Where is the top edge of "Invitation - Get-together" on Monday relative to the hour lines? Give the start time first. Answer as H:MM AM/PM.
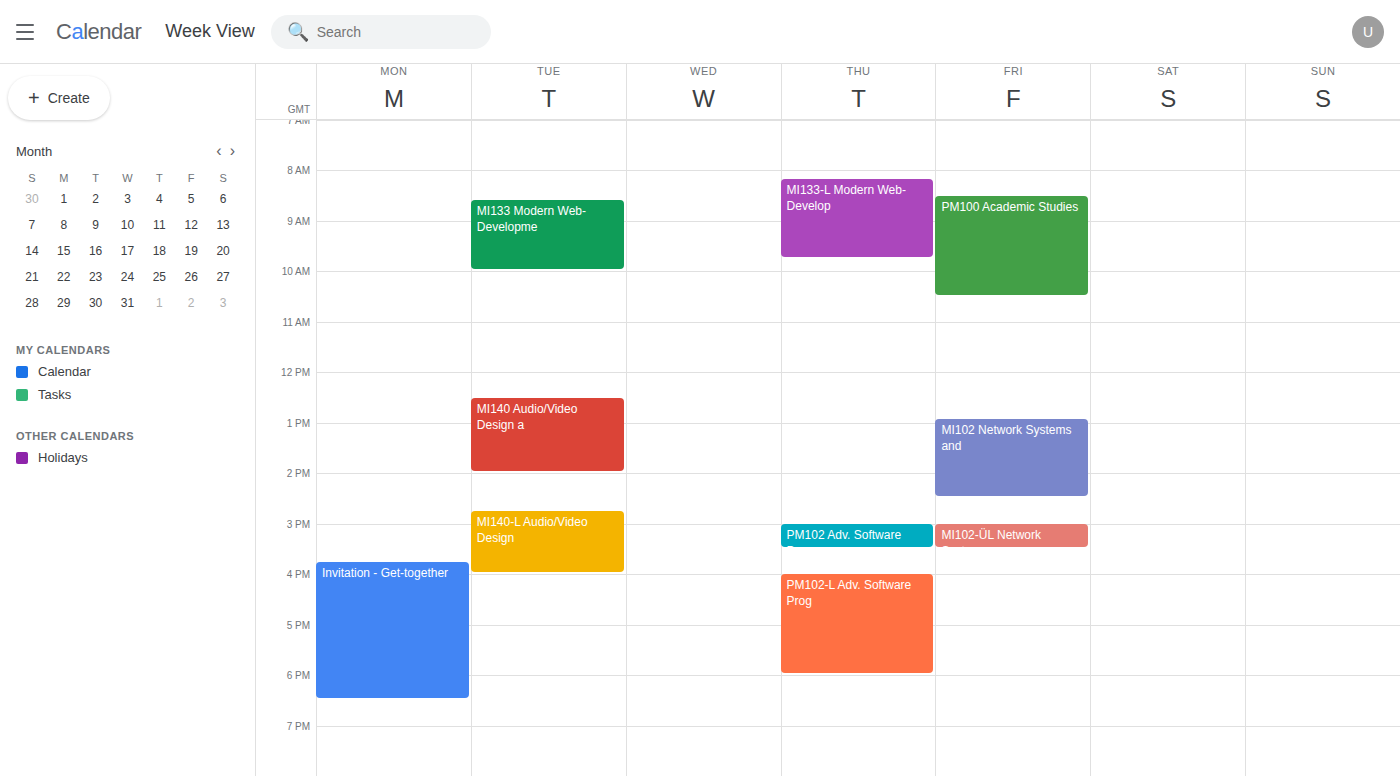
3:45 PM -- neither: three quarters of the way from the 3 PM line to the 4 PM line.